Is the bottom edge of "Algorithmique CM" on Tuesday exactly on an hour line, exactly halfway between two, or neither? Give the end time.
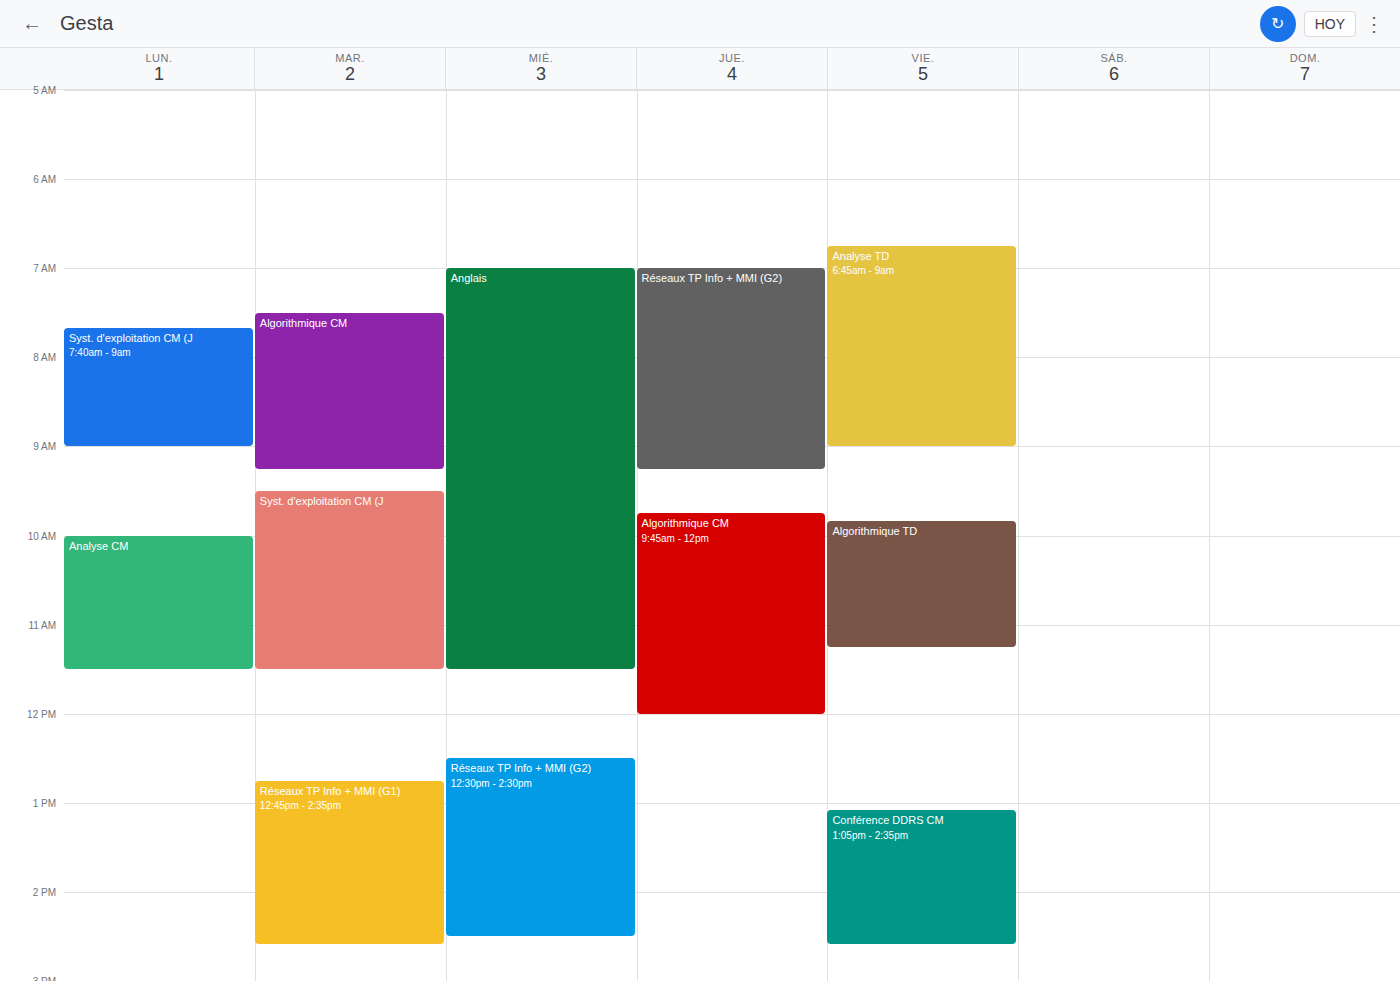
09:15 -- neither: a quarter of the way from the 09:00 line to the 10:00 line.